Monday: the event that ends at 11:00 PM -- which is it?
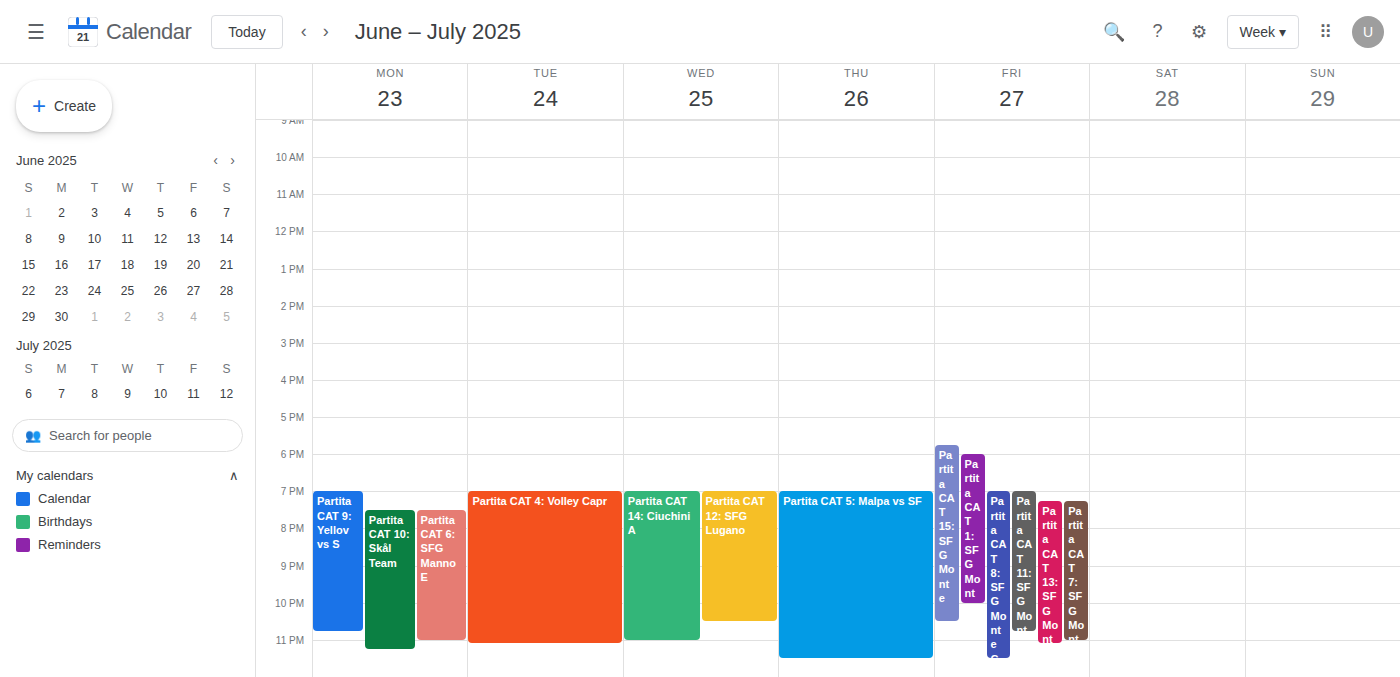
"Partita CAT 6: SFG Manno E"